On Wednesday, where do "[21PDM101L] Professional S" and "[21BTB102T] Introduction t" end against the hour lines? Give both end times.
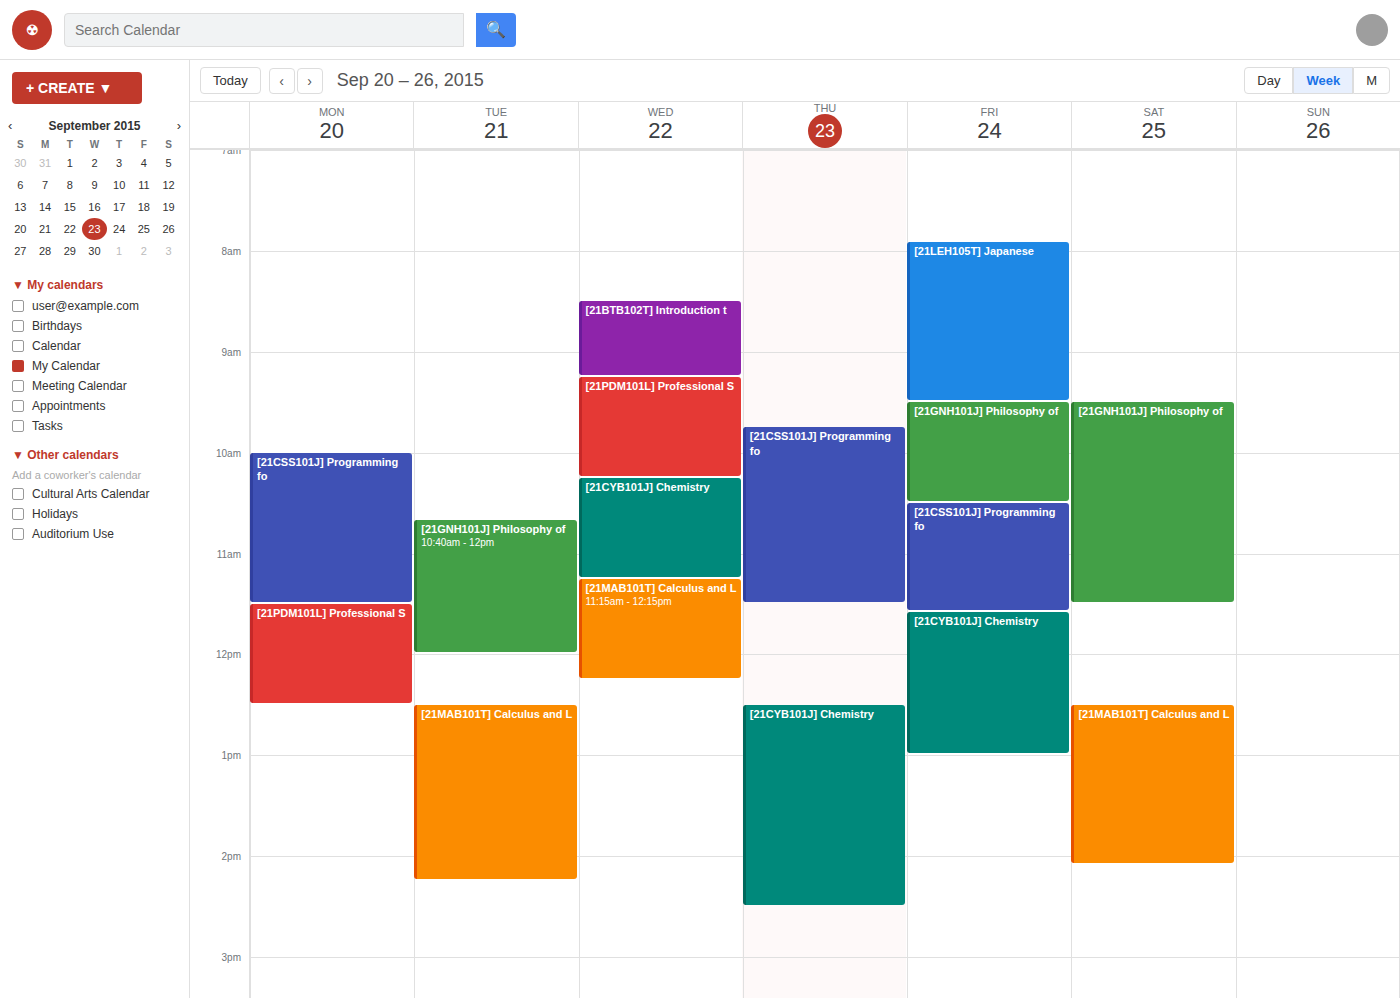
"[21PDM101L] Professional S": 10:15 AM, neither: a quarter of the way from the 10 AM line to the 11 AM line. "[21BTB102T] Introduction t": 9:15 AM, neither: a quarter of the way from the 9 AM line to the 10 AM line.